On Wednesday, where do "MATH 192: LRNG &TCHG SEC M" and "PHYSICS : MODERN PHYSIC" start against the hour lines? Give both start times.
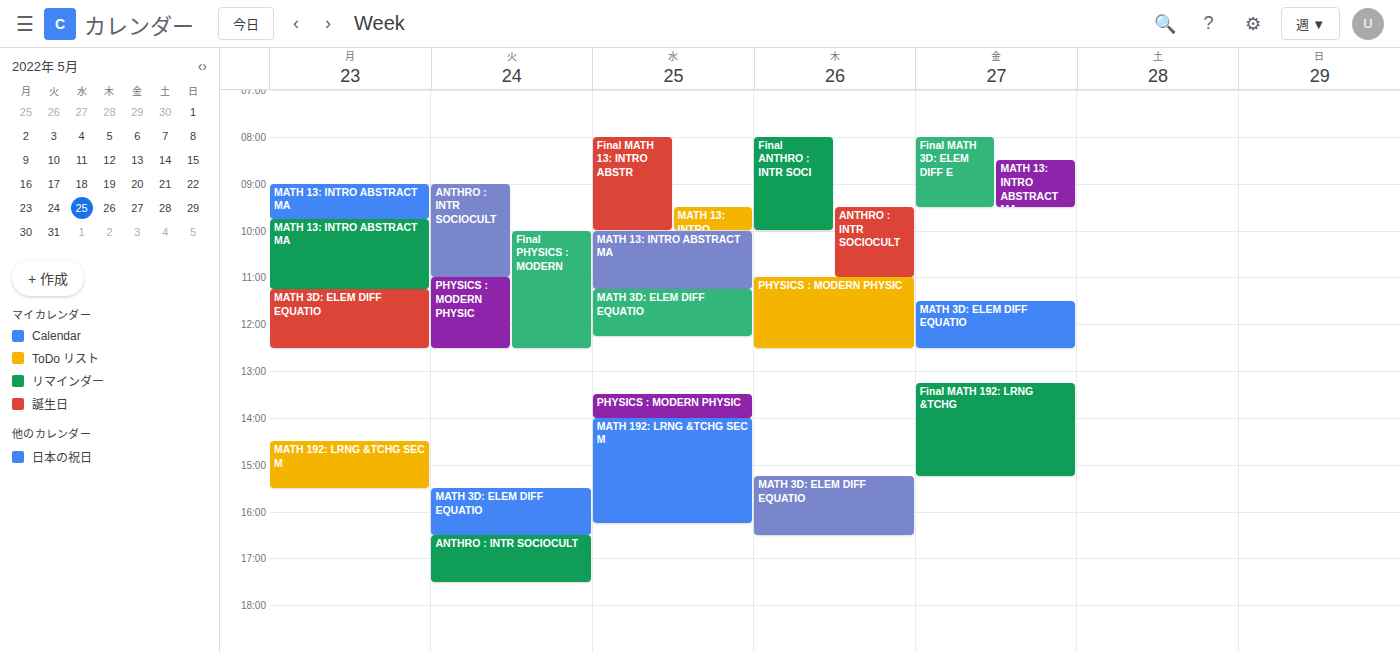
"MATH 192: LRNG &TCHG SEC M": 2:00 PM, exactly on the 2 PM line. "PHYSICS : MODERN PHYSIC": 1:30 PM, halfway between the 1 PM and 2 PM lines.